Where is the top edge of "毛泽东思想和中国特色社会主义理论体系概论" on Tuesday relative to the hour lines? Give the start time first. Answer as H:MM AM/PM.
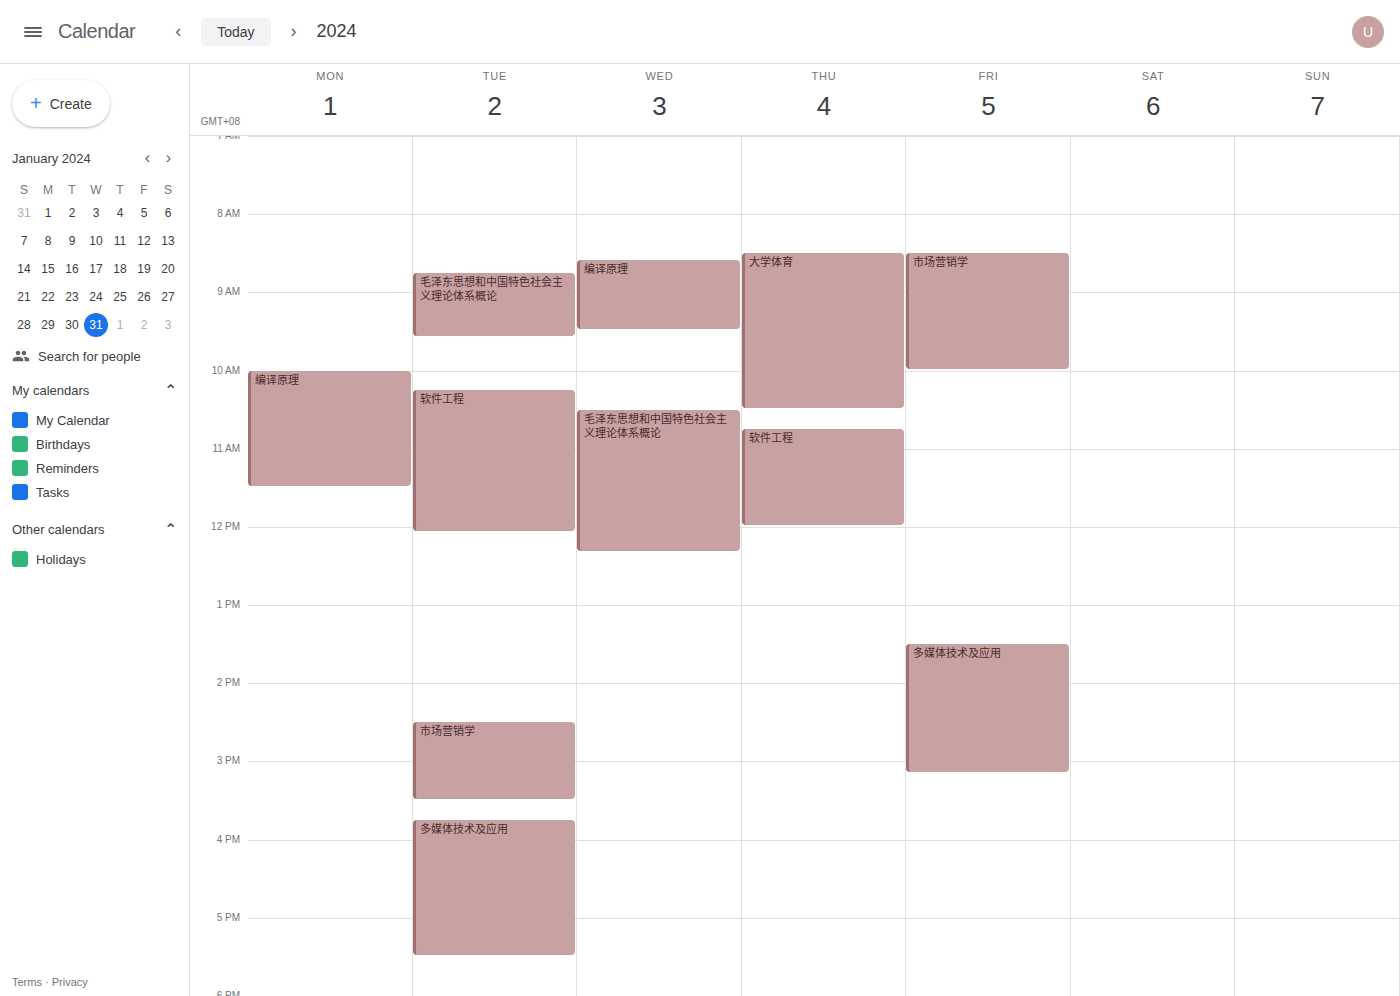
8:45 AM -- neither: three quarters of the way from the 8 AM line to the 9 AM line.